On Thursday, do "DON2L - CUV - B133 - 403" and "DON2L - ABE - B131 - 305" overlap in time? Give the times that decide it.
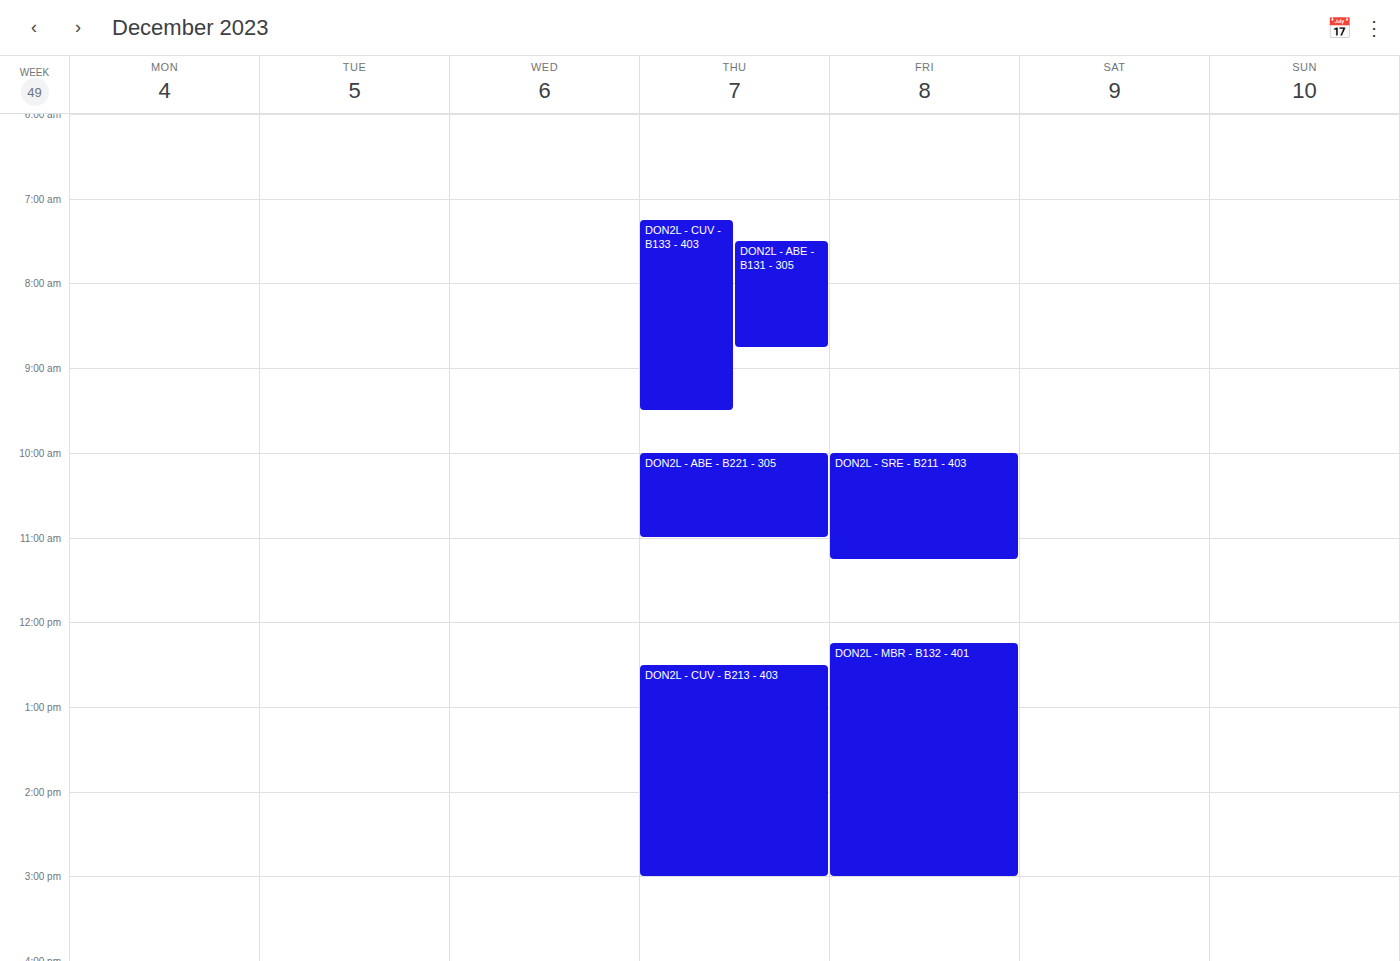
"DON2L - ABE - B131 - 305" runs 7:30 AM to 8:45 AM, inside "DON2L - CUV - B133 - 403" -- they overlap.